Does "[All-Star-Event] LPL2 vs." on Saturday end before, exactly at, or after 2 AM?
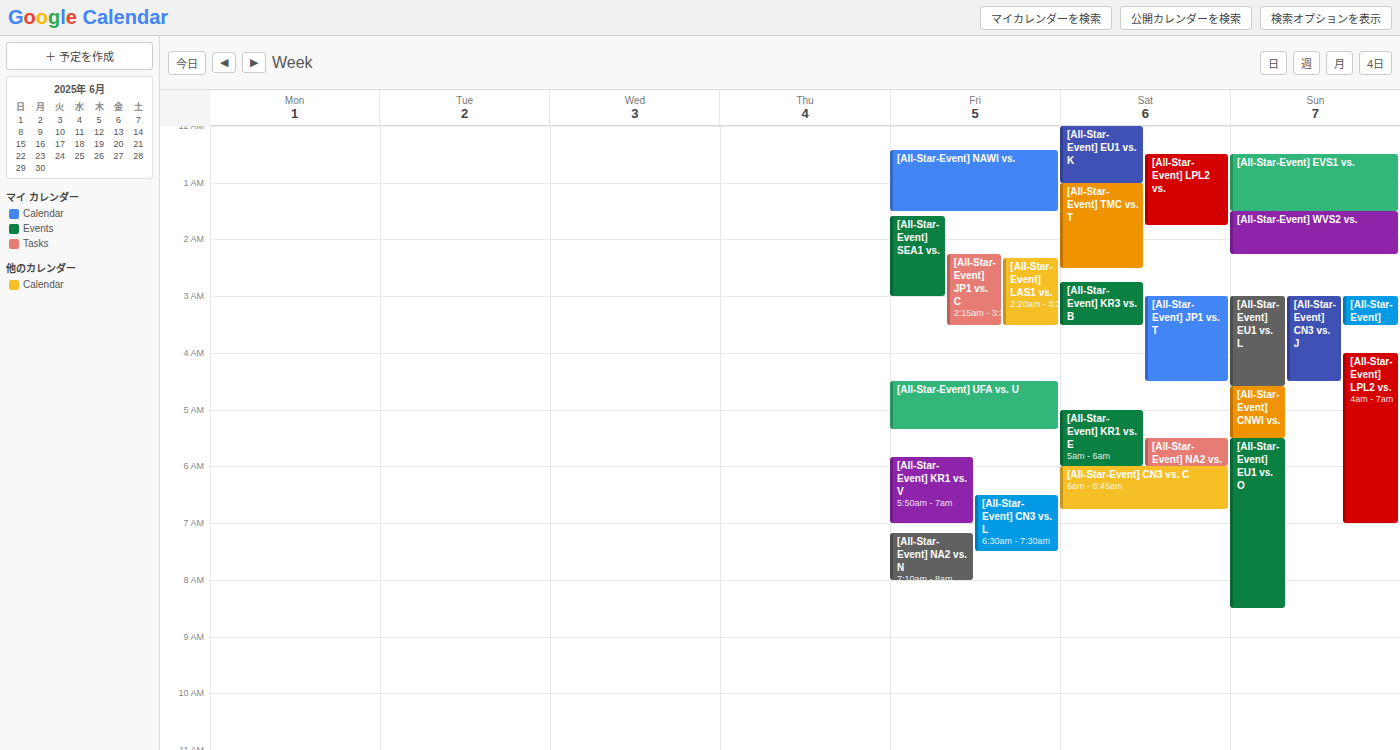
1:45 AM -- before 2 AM, 15 minutes above the 2 AM line.